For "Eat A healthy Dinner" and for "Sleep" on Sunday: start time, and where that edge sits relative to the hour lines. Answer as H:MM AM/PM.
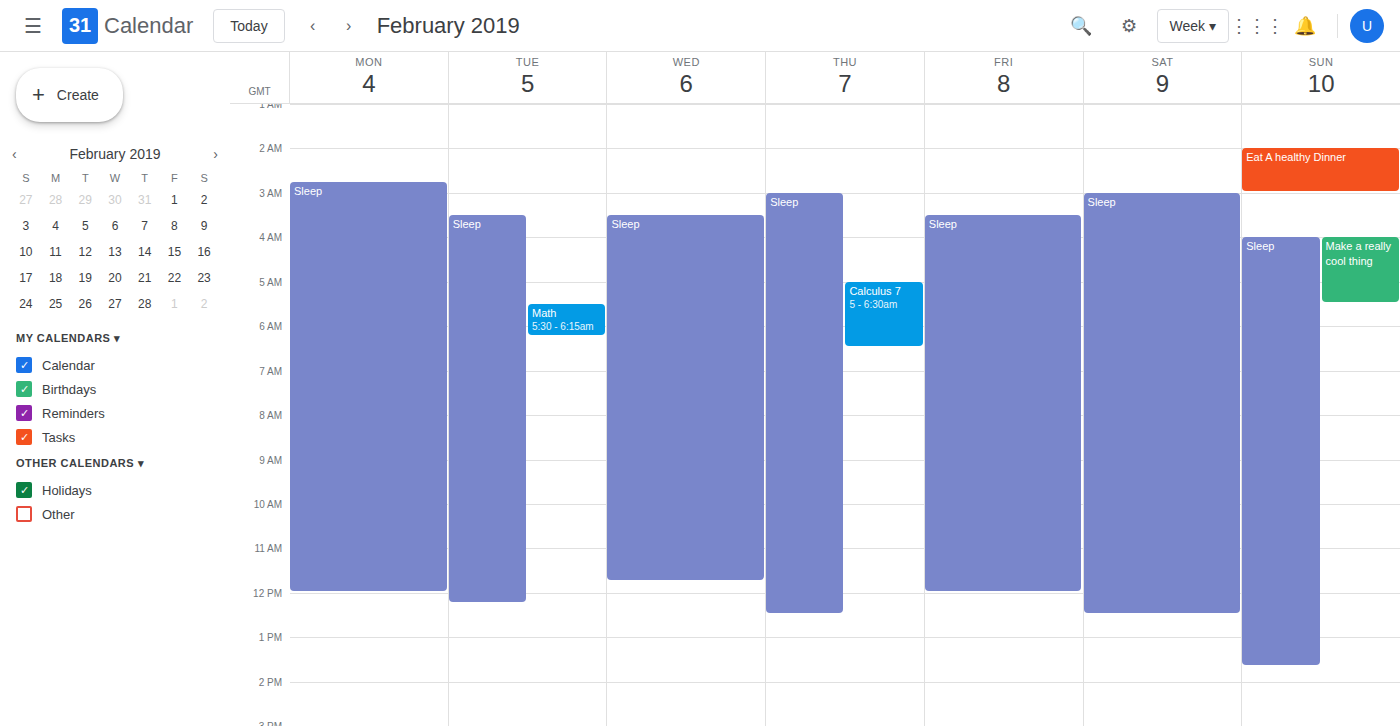
"Eat A healthy Dinner": 2:00 AM, exactly on the 2 AM line. "Sleep": 4:00 AM, exactly on the 4 AM line.